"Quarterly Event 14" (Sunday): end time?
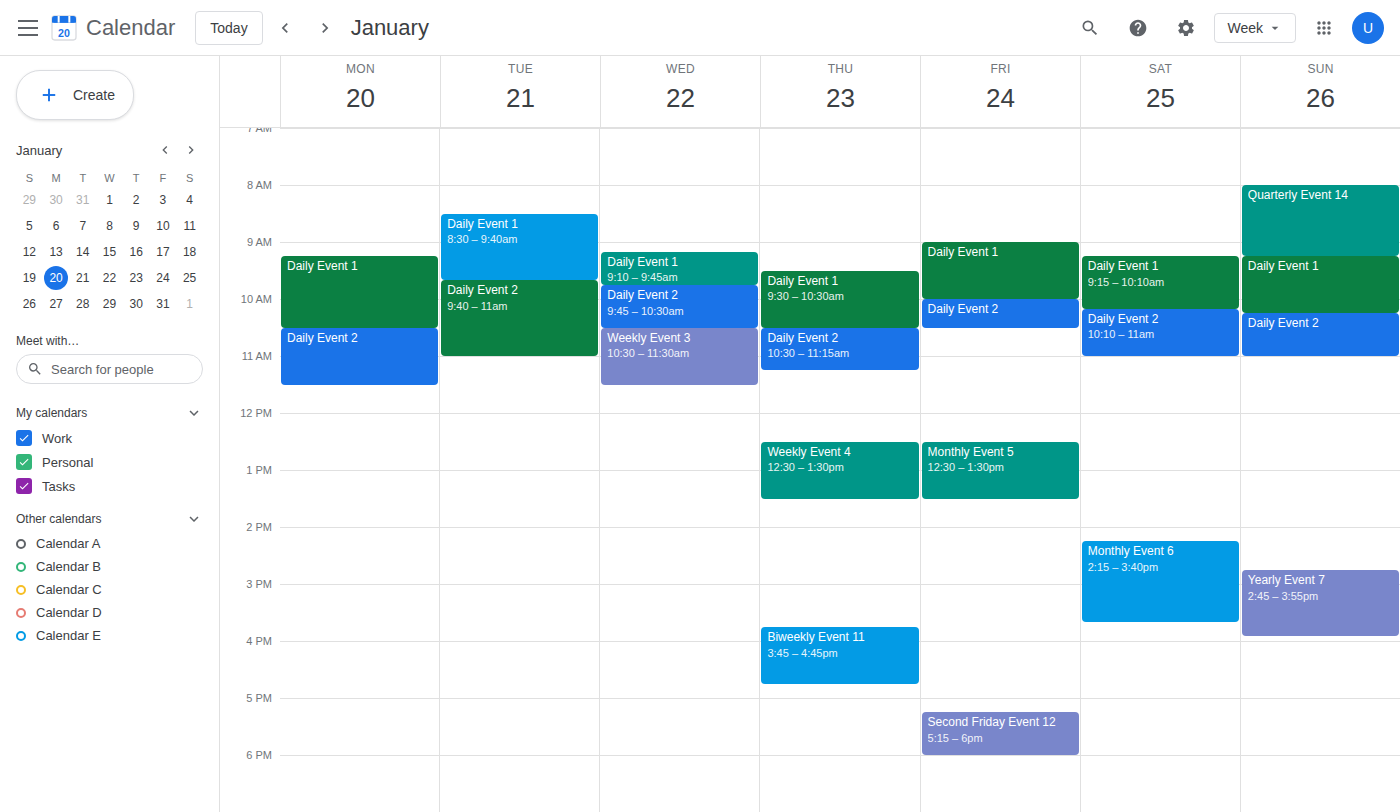
9:15 AM